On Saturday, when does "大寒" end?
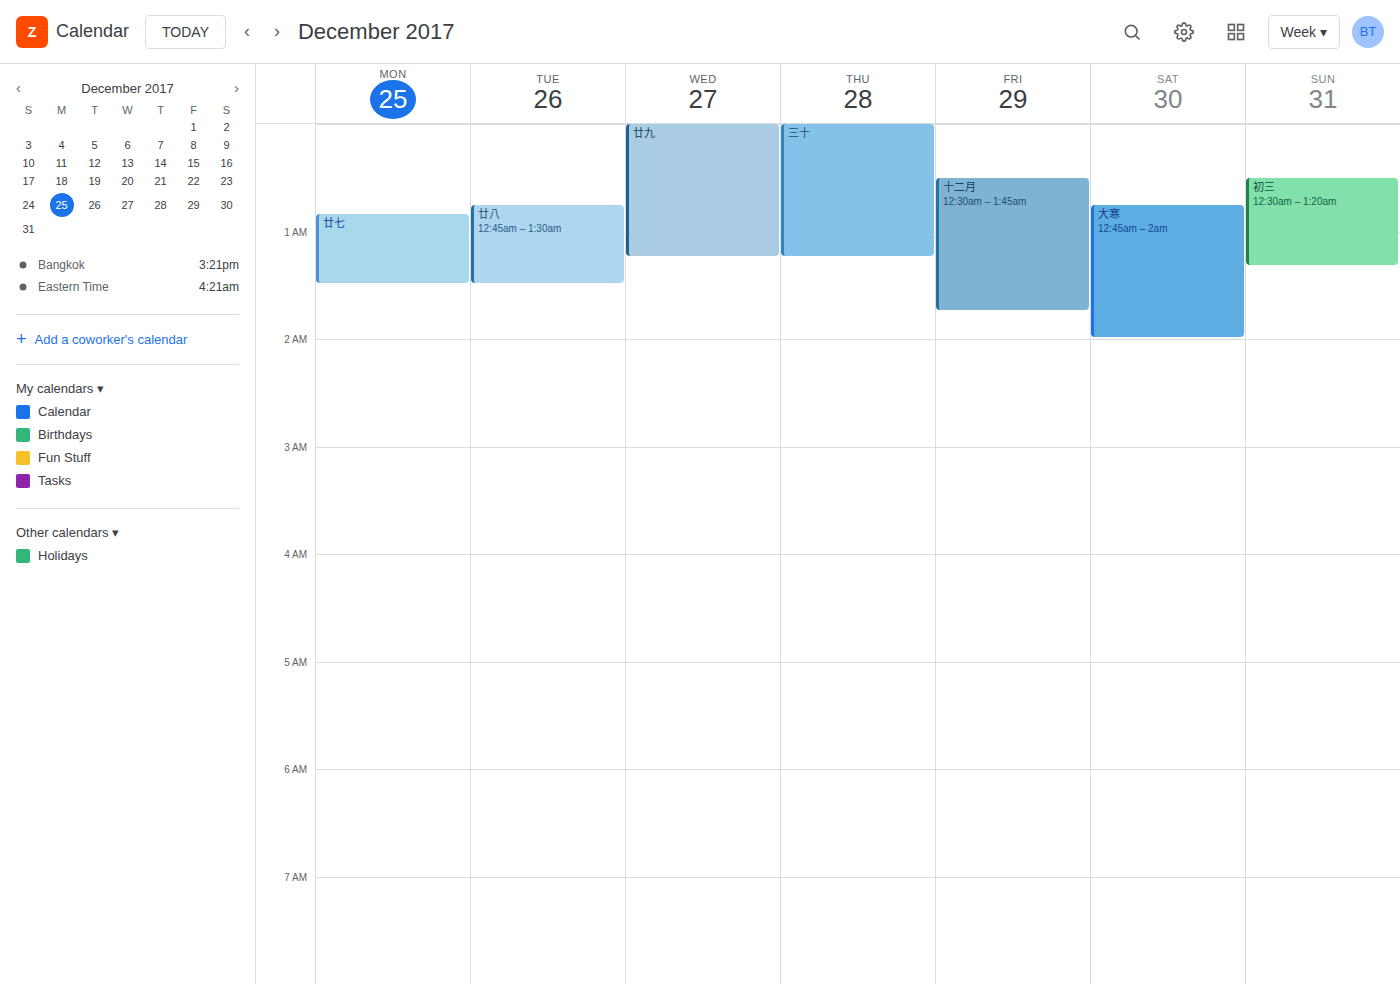
2:00 AM